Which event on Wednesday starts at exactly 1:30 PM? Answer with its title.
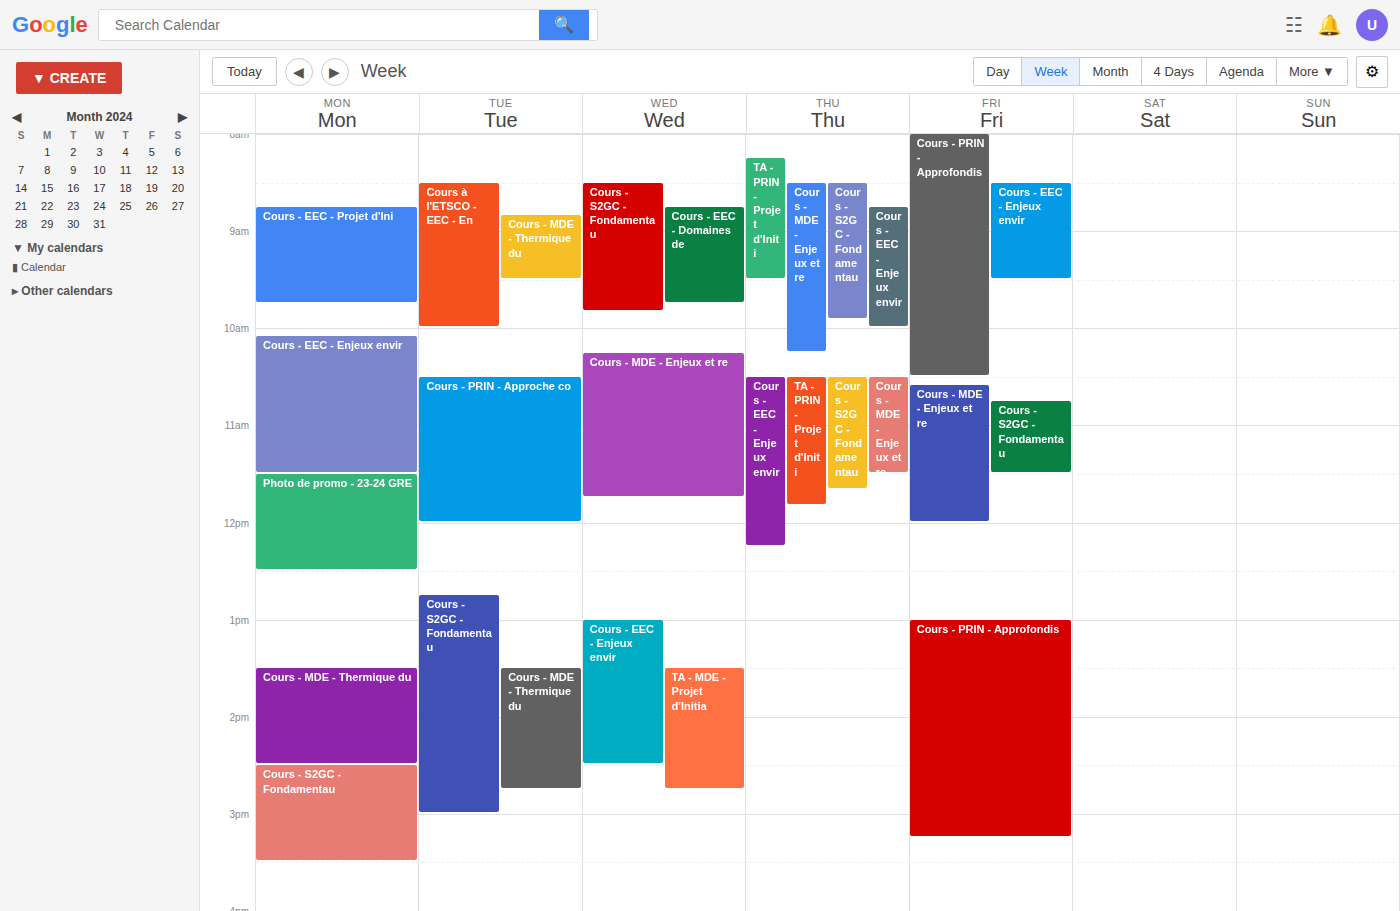
"TA - MDE - Projet d'Initia"